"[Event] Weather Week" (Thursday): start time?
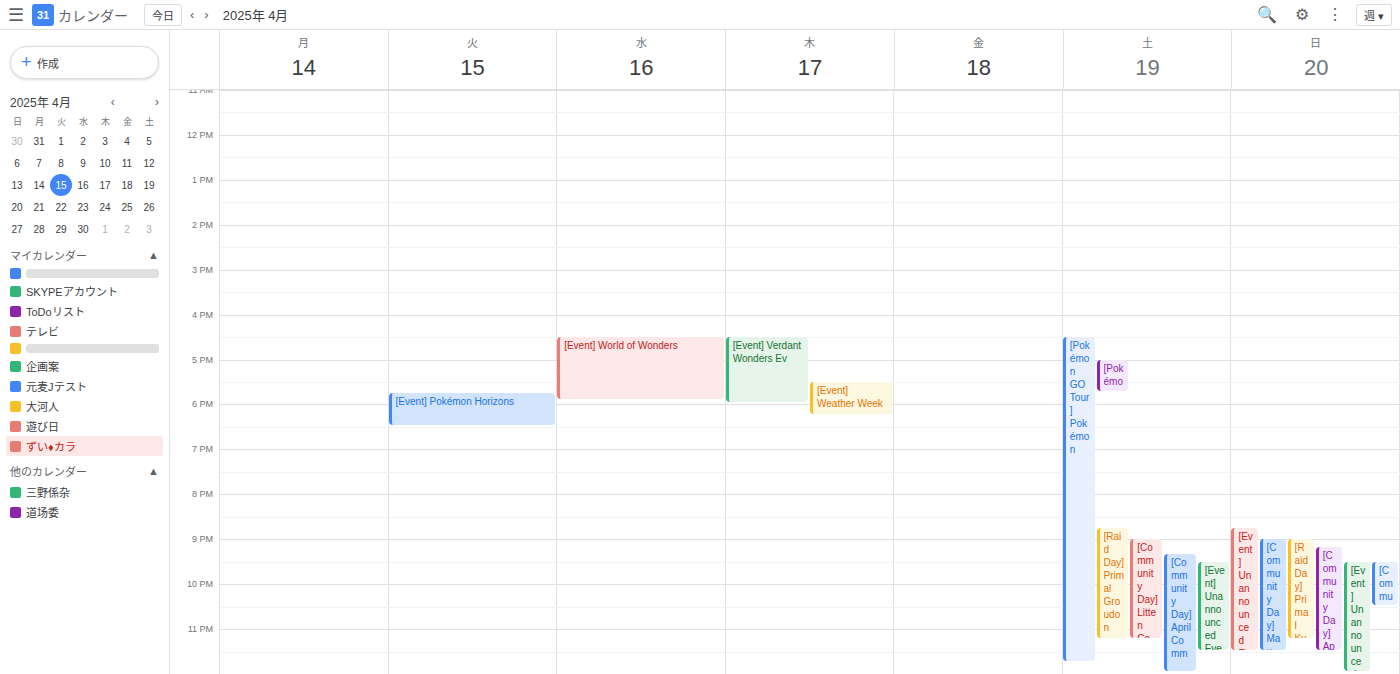
5:30 PM